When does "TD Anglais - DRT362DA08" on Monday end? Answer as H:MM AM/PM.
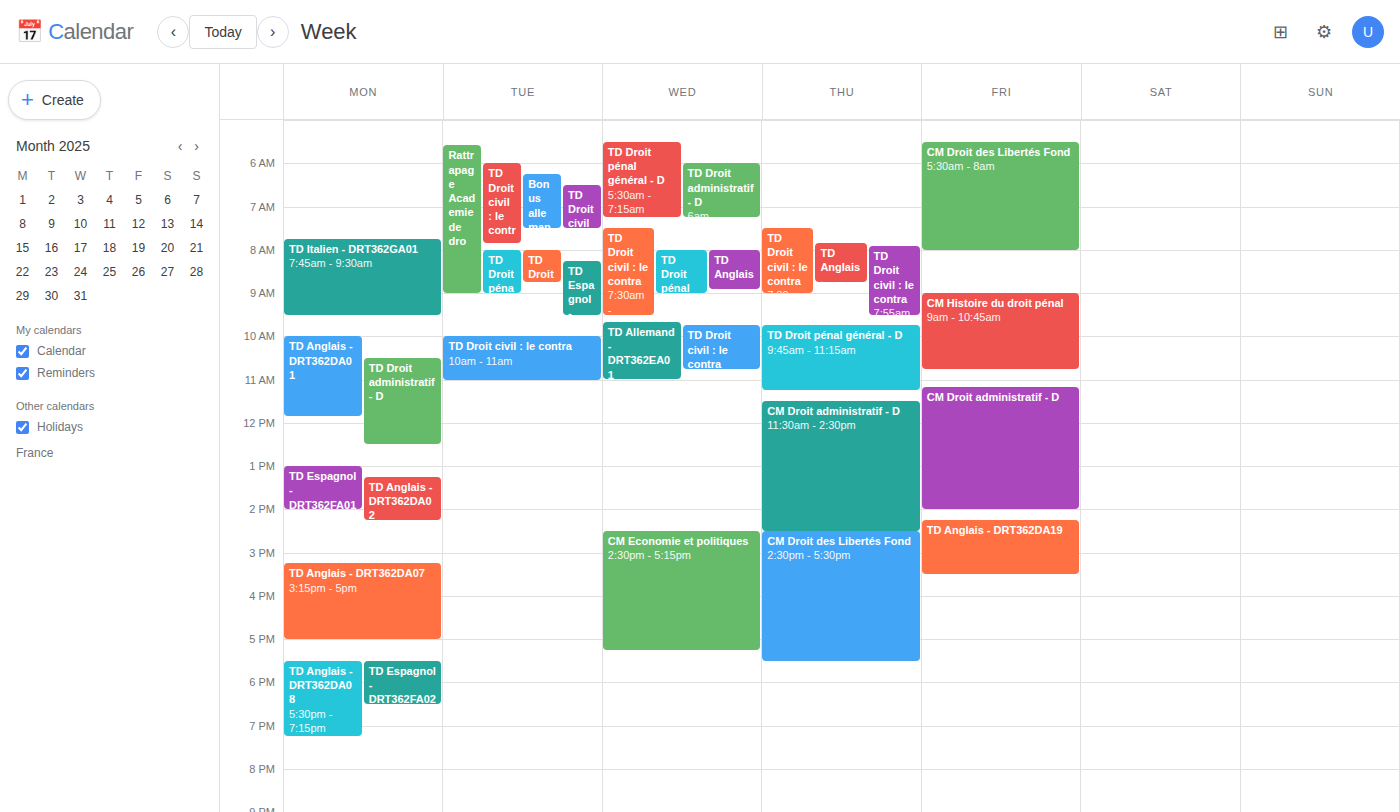
7:15 PM